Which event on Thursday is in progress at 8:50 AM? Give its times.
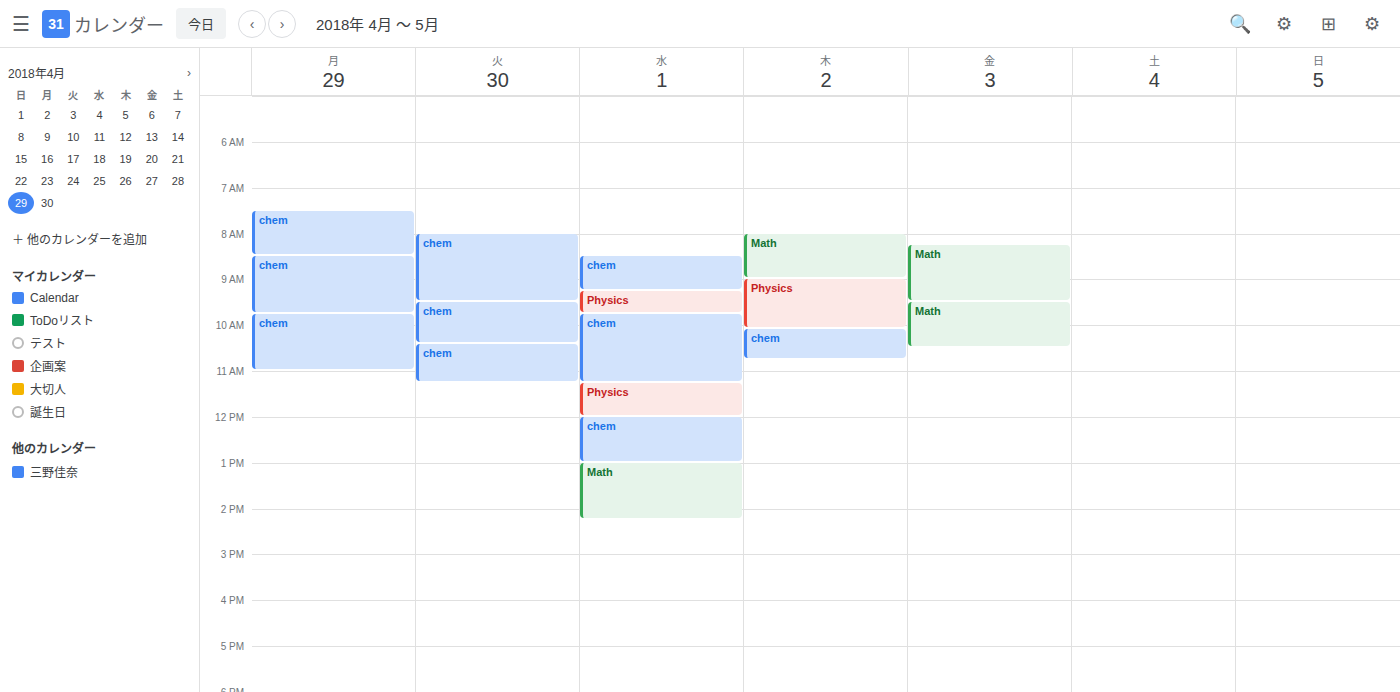
"Math", 8:00 AM to 9:00 AM